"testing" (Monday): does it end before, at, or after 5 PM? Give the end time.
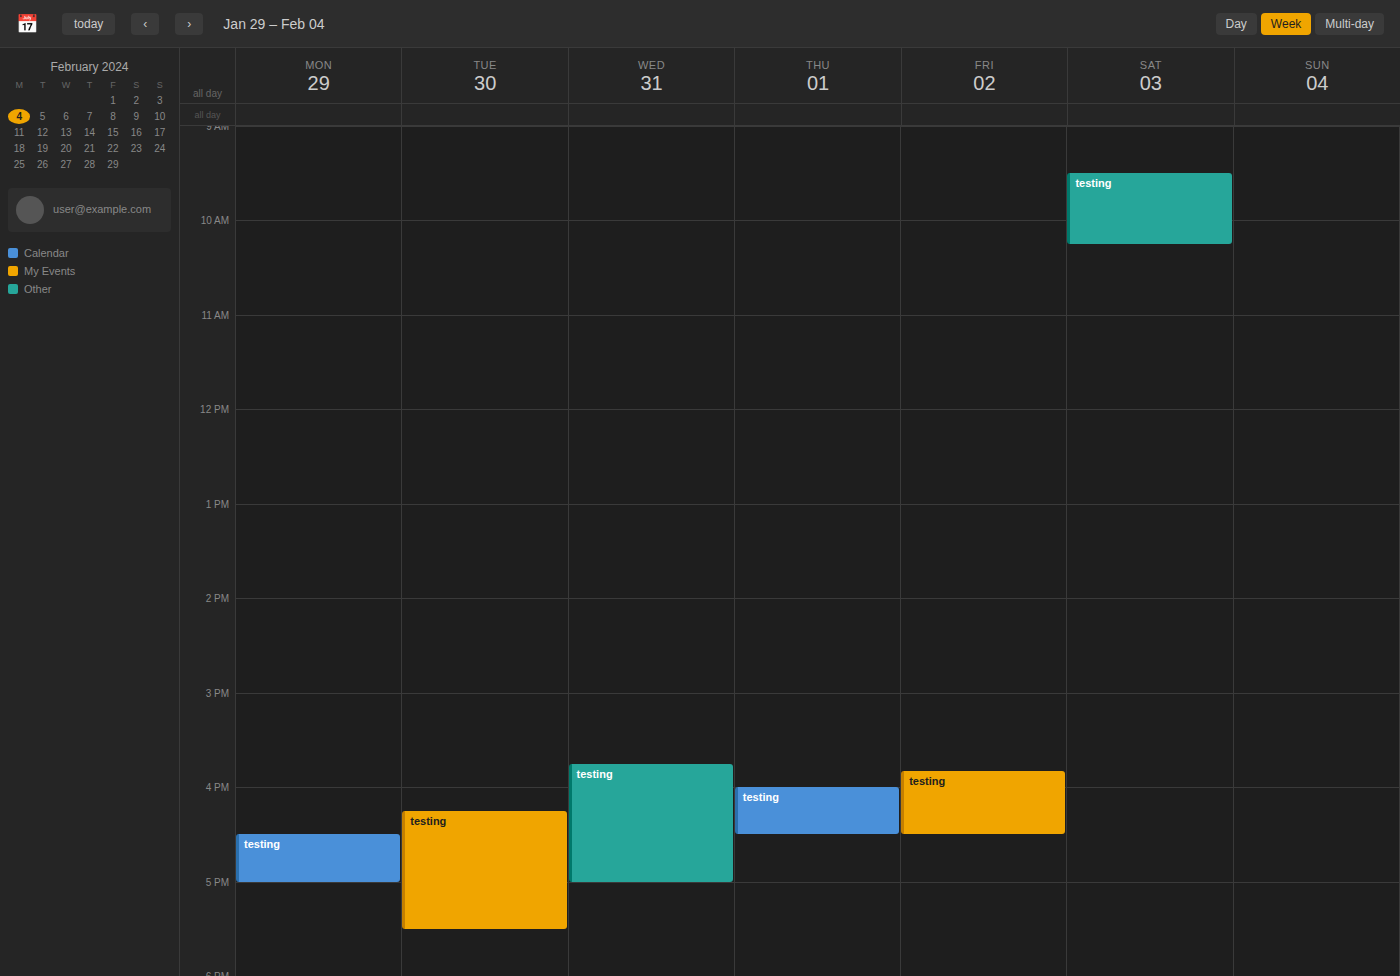
5:00 PM -- exactly at 5 PM, on the 5 PM line.